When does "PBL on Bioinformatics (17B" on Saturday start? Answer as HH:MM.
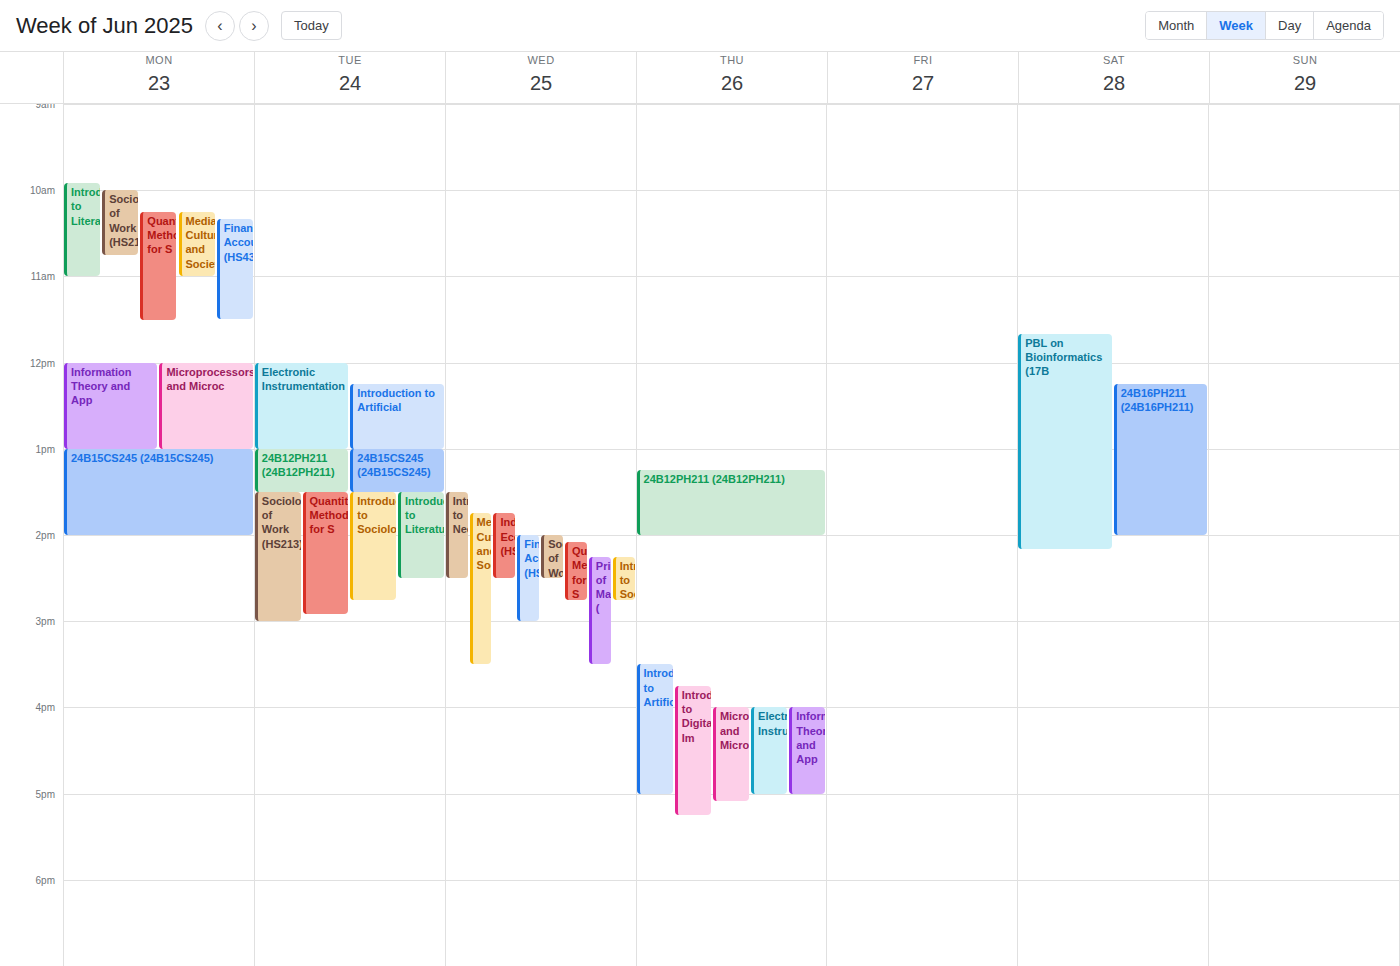
11:40